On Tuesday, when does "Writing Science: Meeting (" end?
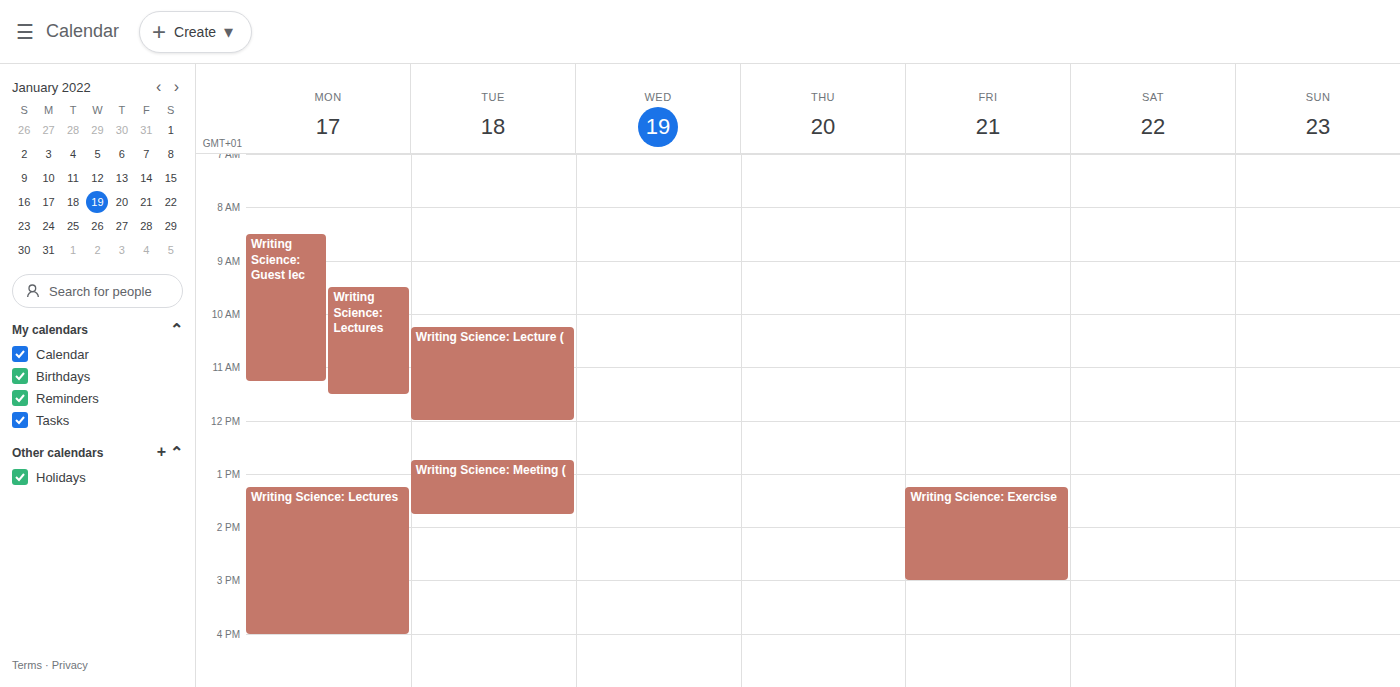
1:45 PM